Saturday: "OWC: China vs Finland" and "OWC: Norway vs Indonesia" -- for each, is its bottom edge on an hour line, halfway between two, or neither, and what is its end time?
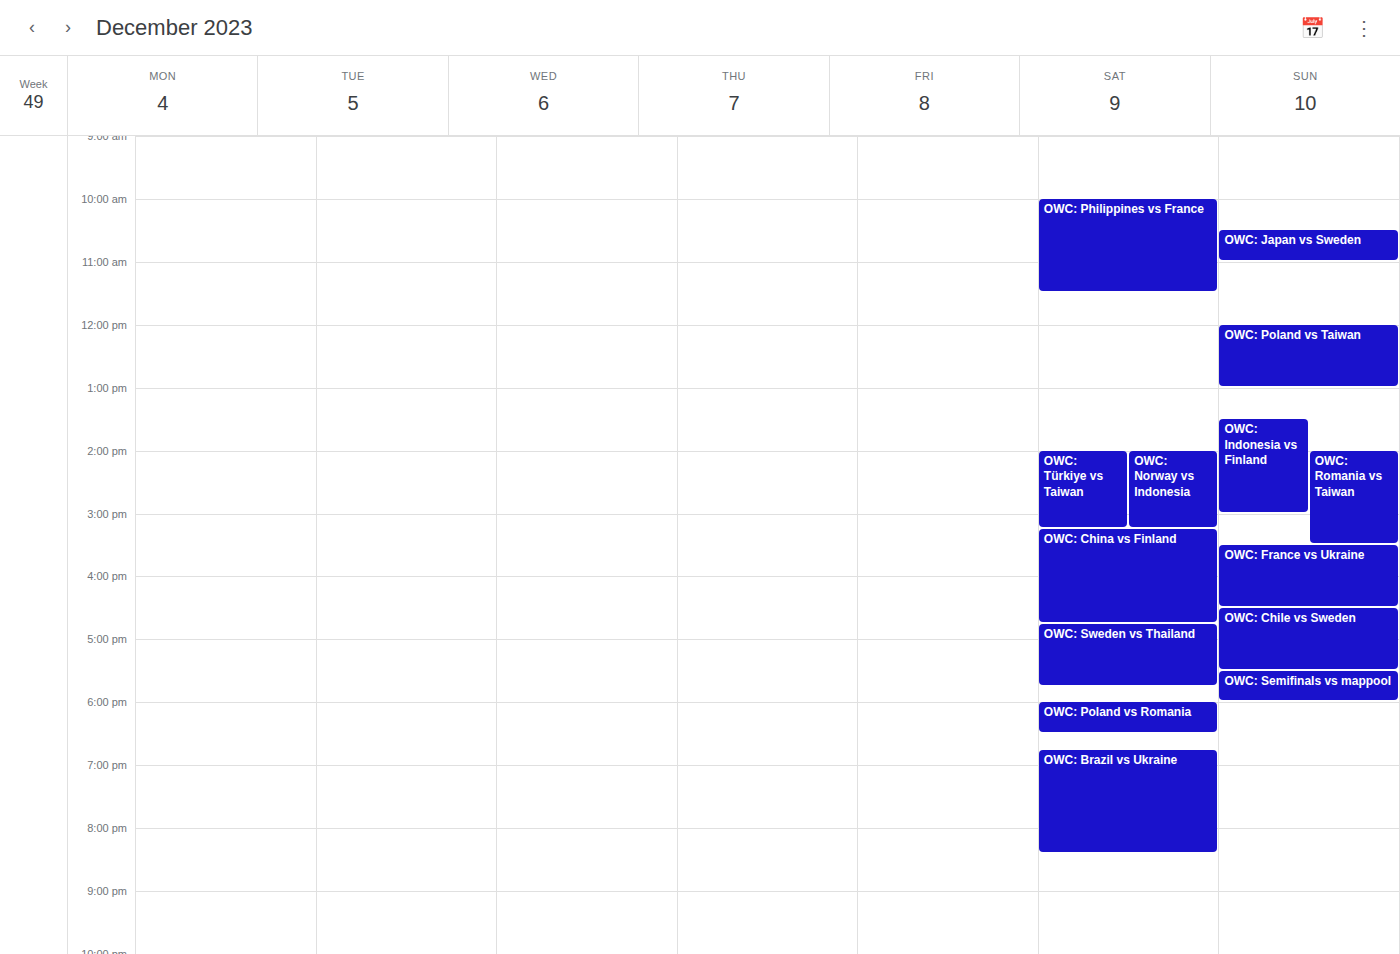
"OWC: China vs Finland": 4:45 PM, neither: three quarters of the way from the 4 PM line to the 5 PM line. "OWC: Norway vs Indonesia": 3:15 PM, neither: a quarter of the way from the 3 PM line to the 4 PM line.